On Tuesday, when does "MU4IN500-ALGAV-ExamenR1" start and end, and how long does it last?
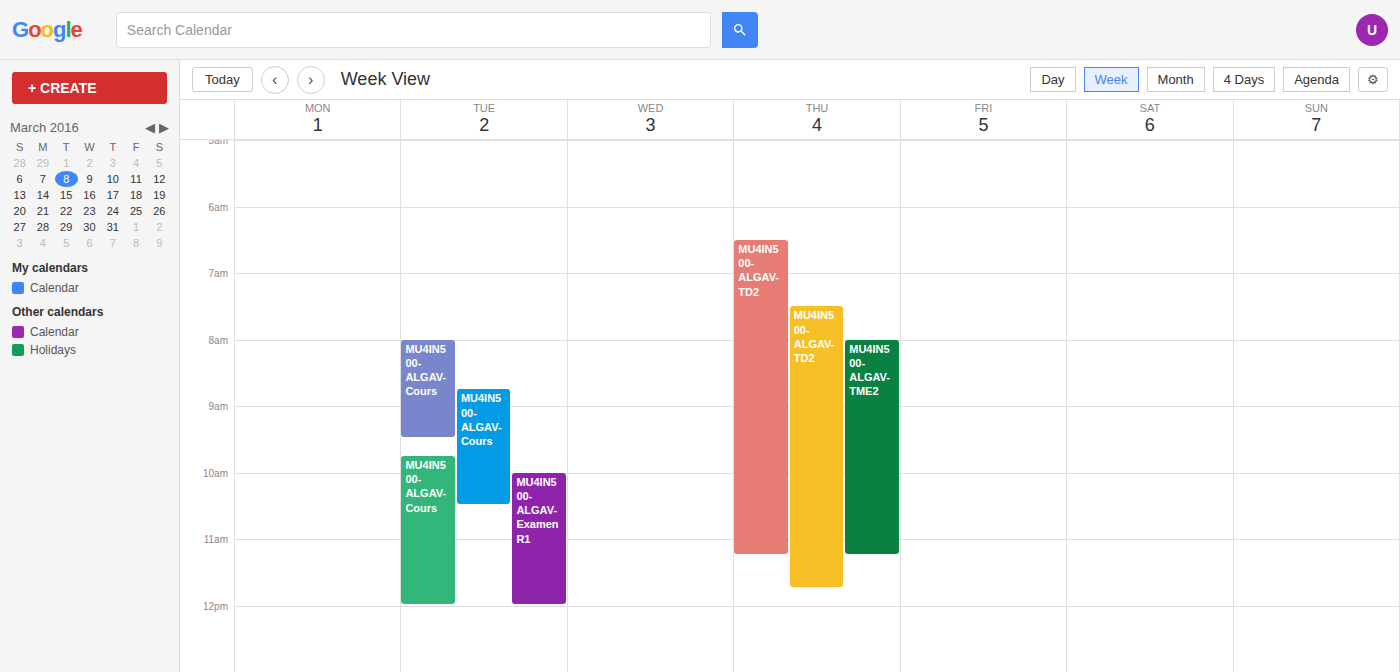
10:00 AM to 12:00 PM, 2 hours